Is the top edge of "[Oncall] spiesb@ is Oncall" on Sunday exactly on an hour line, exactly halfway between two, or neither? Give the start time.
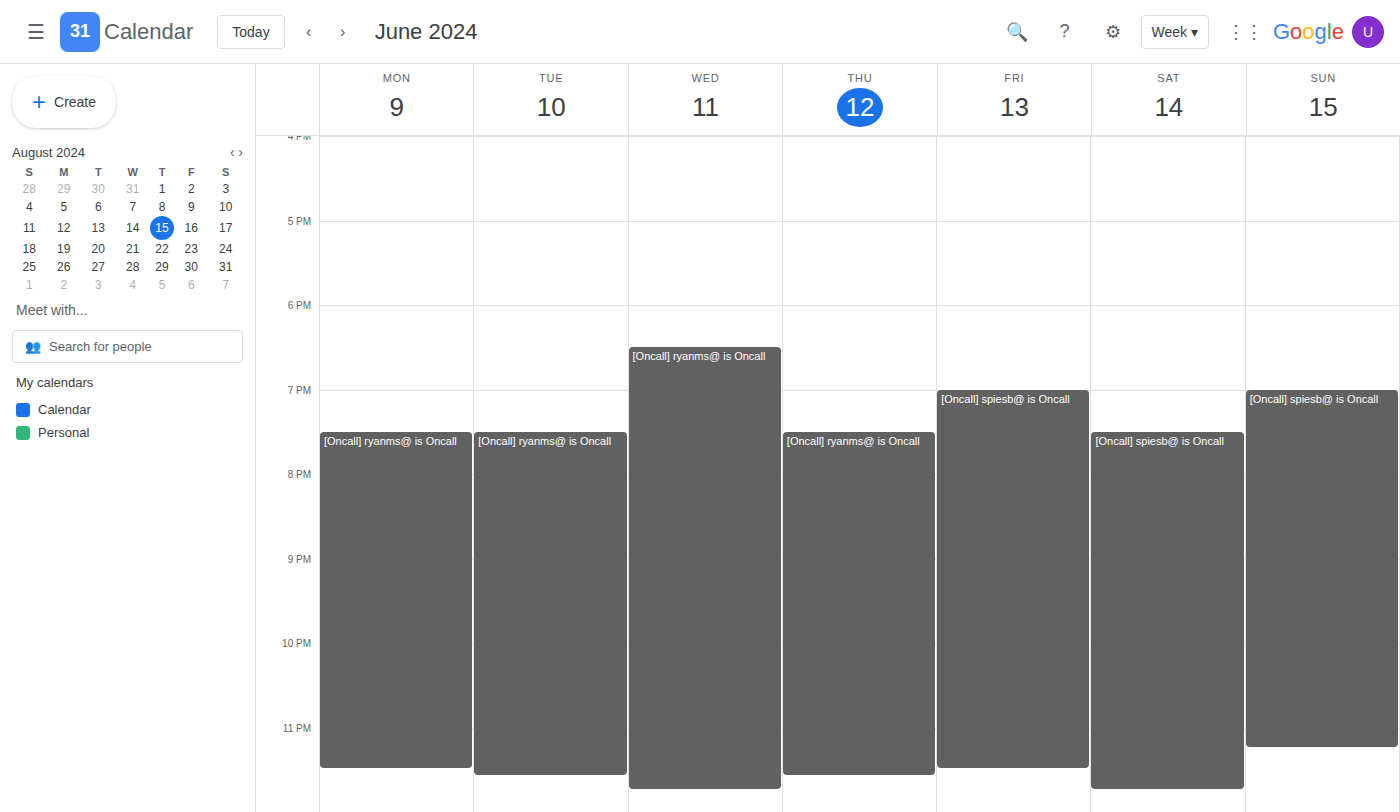
19:00 -- exactly on the 19:00 line.